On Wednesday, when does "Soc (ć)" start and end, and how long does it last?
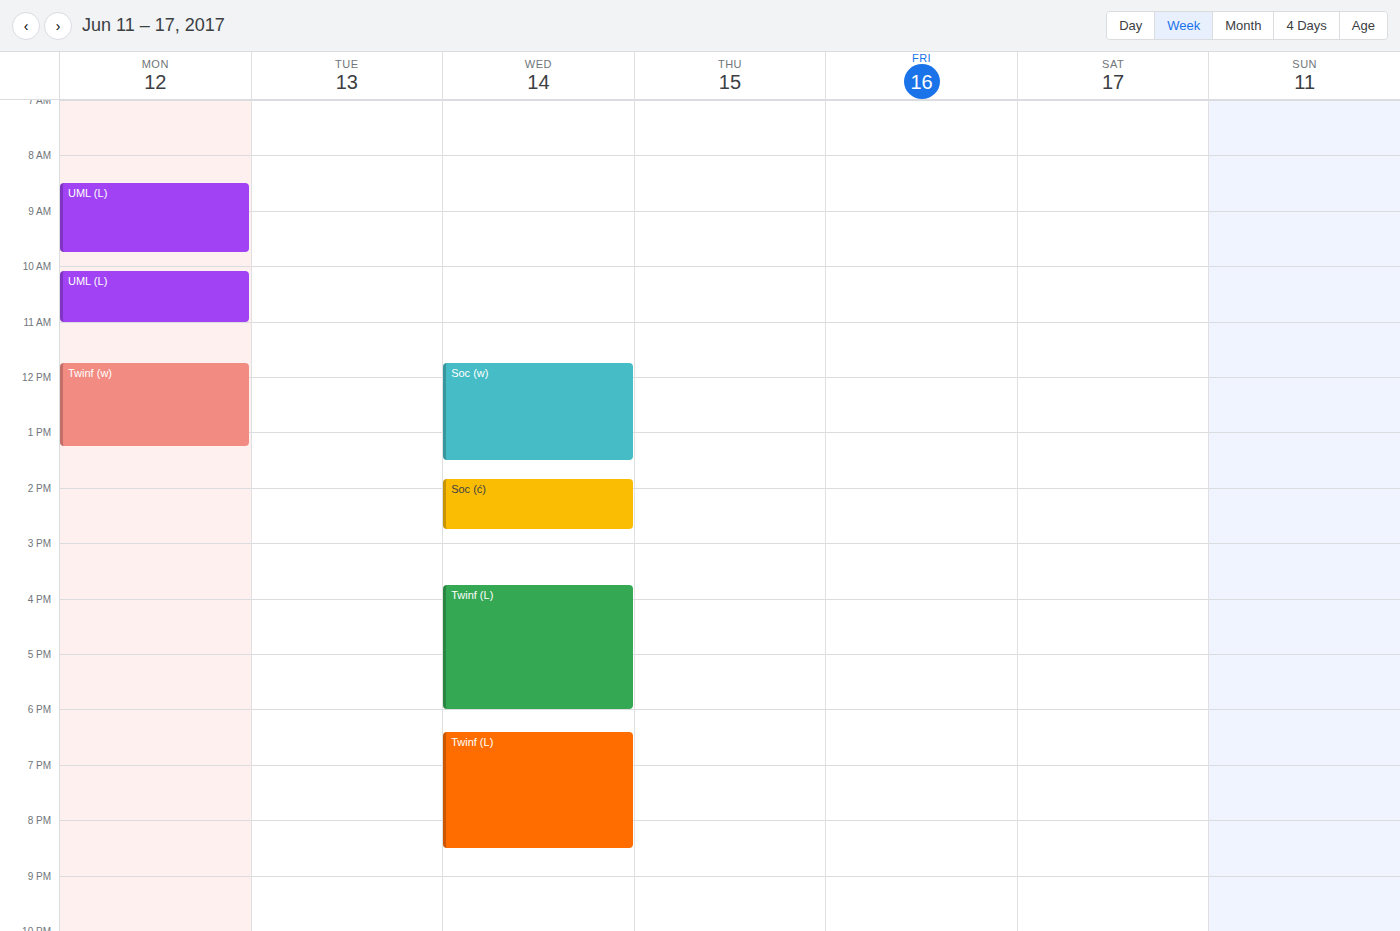
1:50 PM to 2:45 PM, 55 minutes